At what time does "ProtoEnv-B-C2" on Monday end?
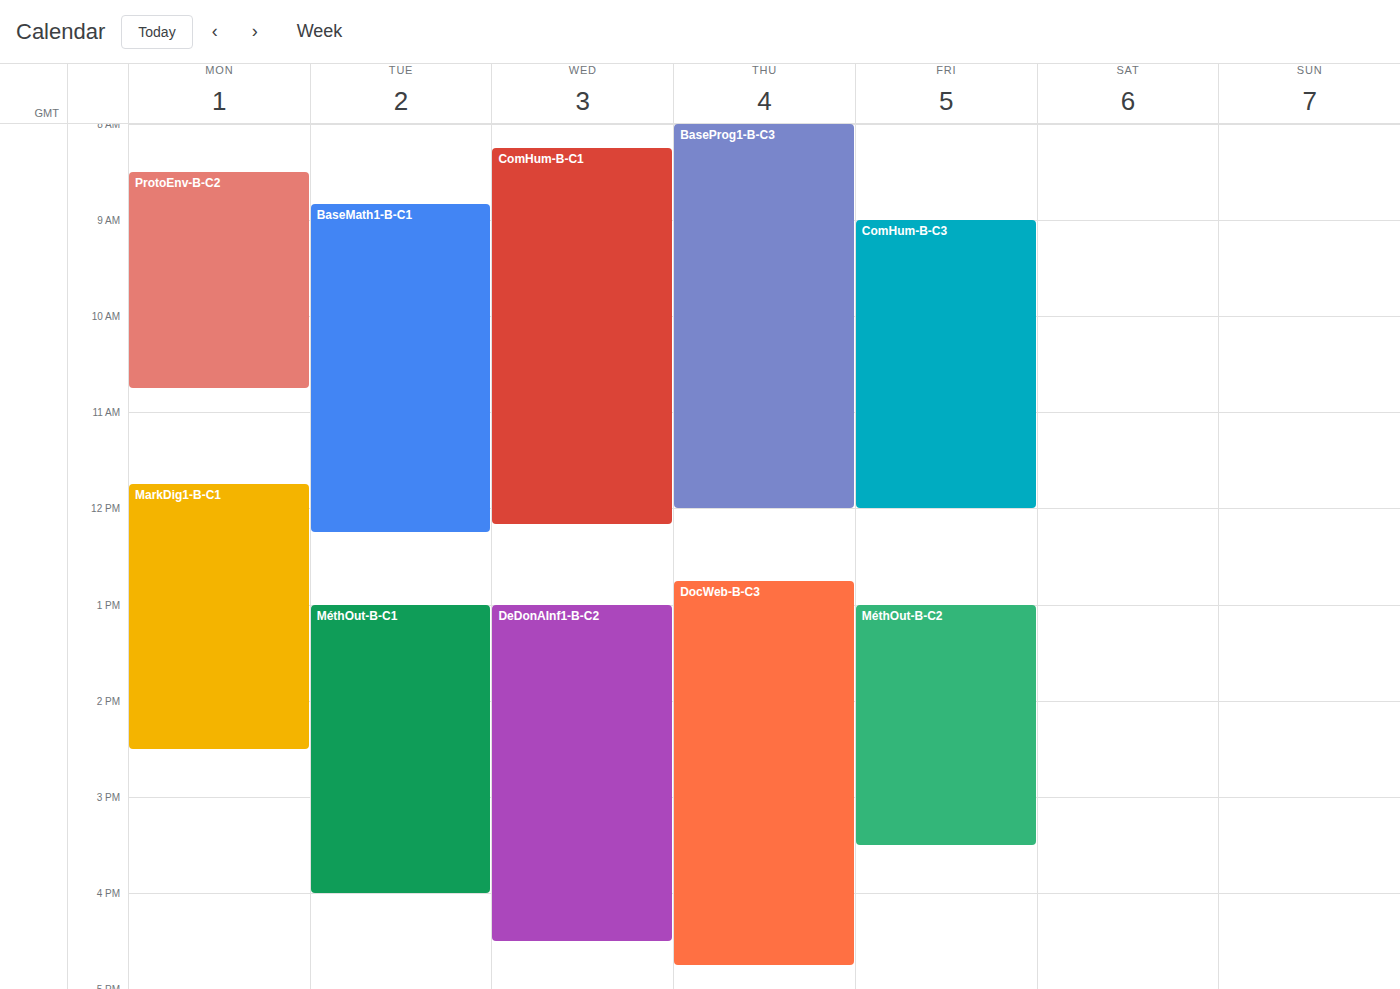
10:45 AM